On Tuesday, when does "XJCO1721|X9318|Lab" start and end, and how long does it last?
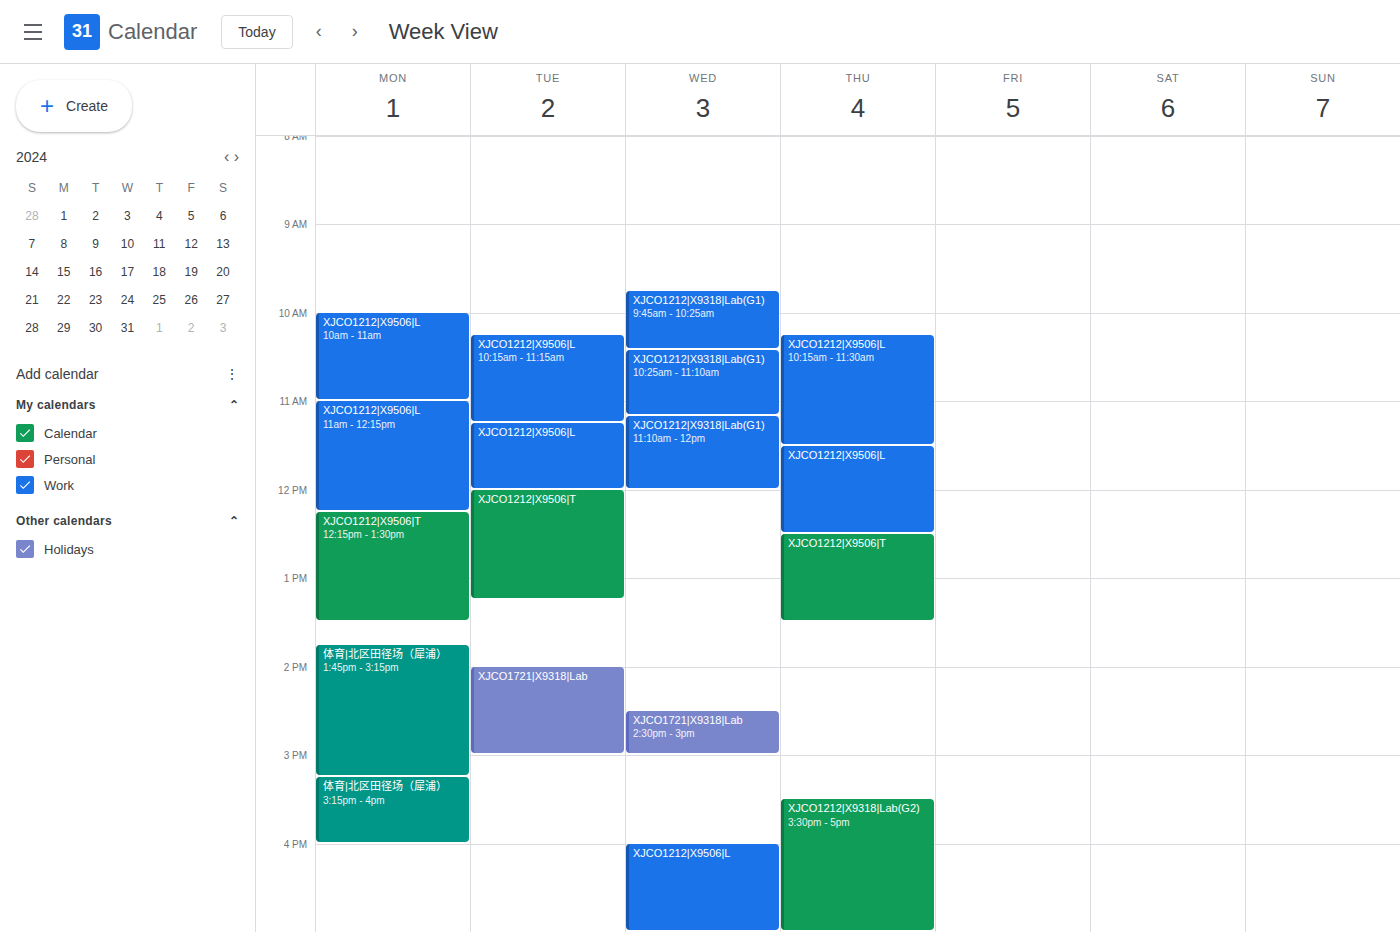
2:00 PM to 3:00 PM, 1 hour